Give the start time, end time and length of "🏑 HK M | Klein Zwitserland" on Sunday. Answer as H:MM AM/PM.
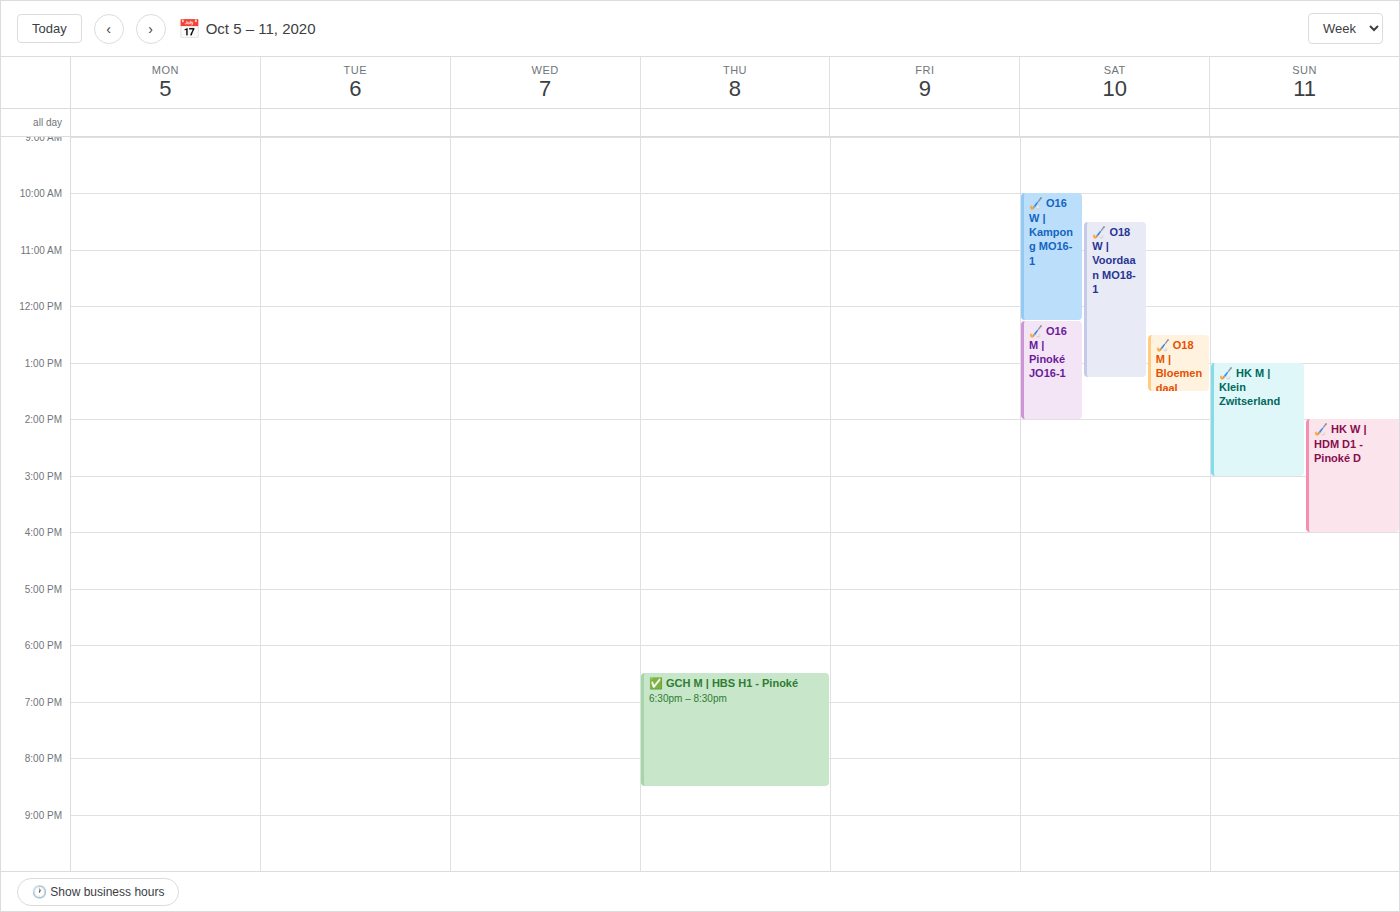
1:00 PM to 3:00 PM, 2 hours